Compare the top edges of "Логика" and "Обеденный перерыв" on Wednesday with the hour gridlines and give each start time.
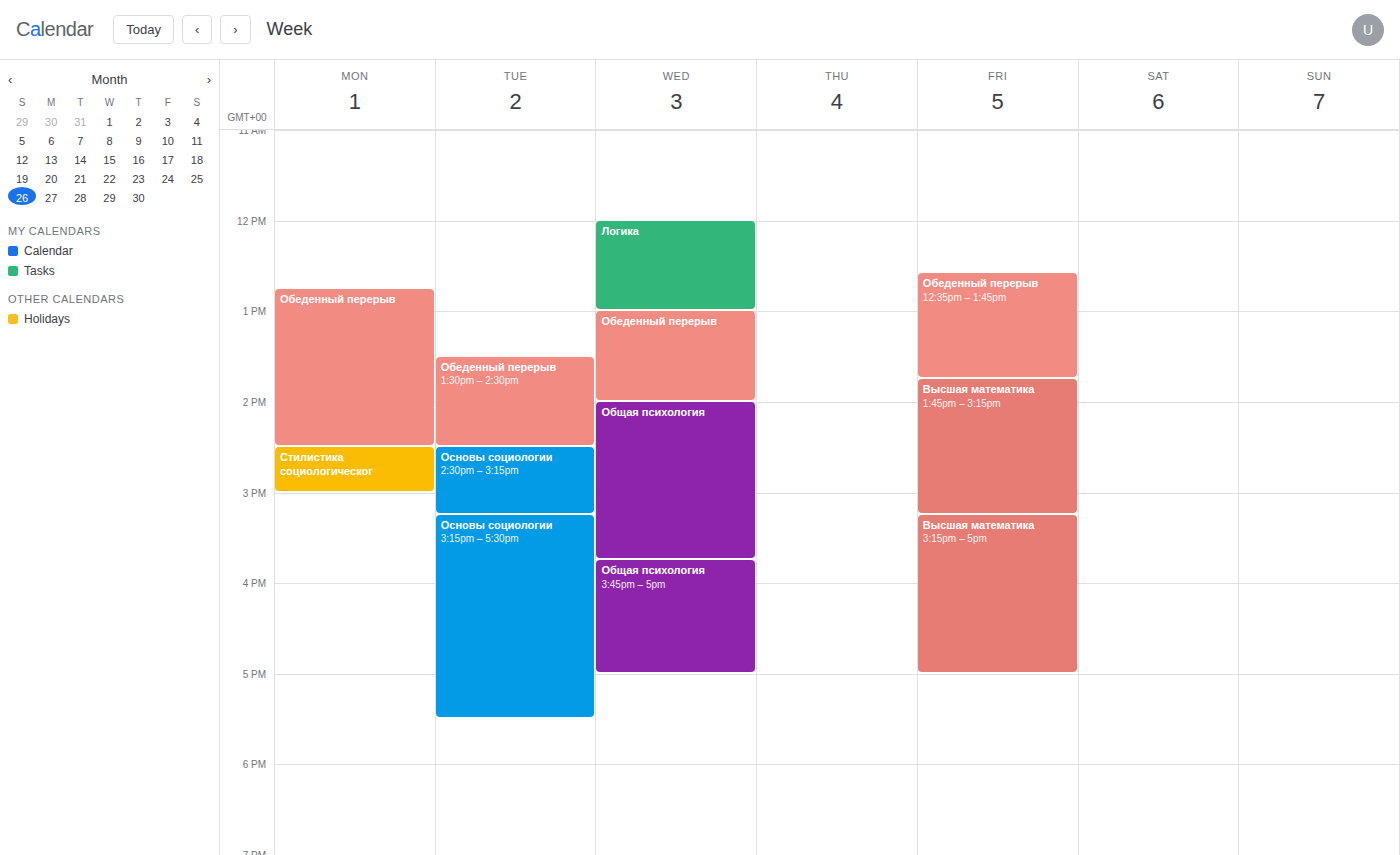
"Логика": 12:00 PM, exactly on the 12 PM line. "Обеденный перерыв": 1:00 PM, exactly on the 1 PM line.